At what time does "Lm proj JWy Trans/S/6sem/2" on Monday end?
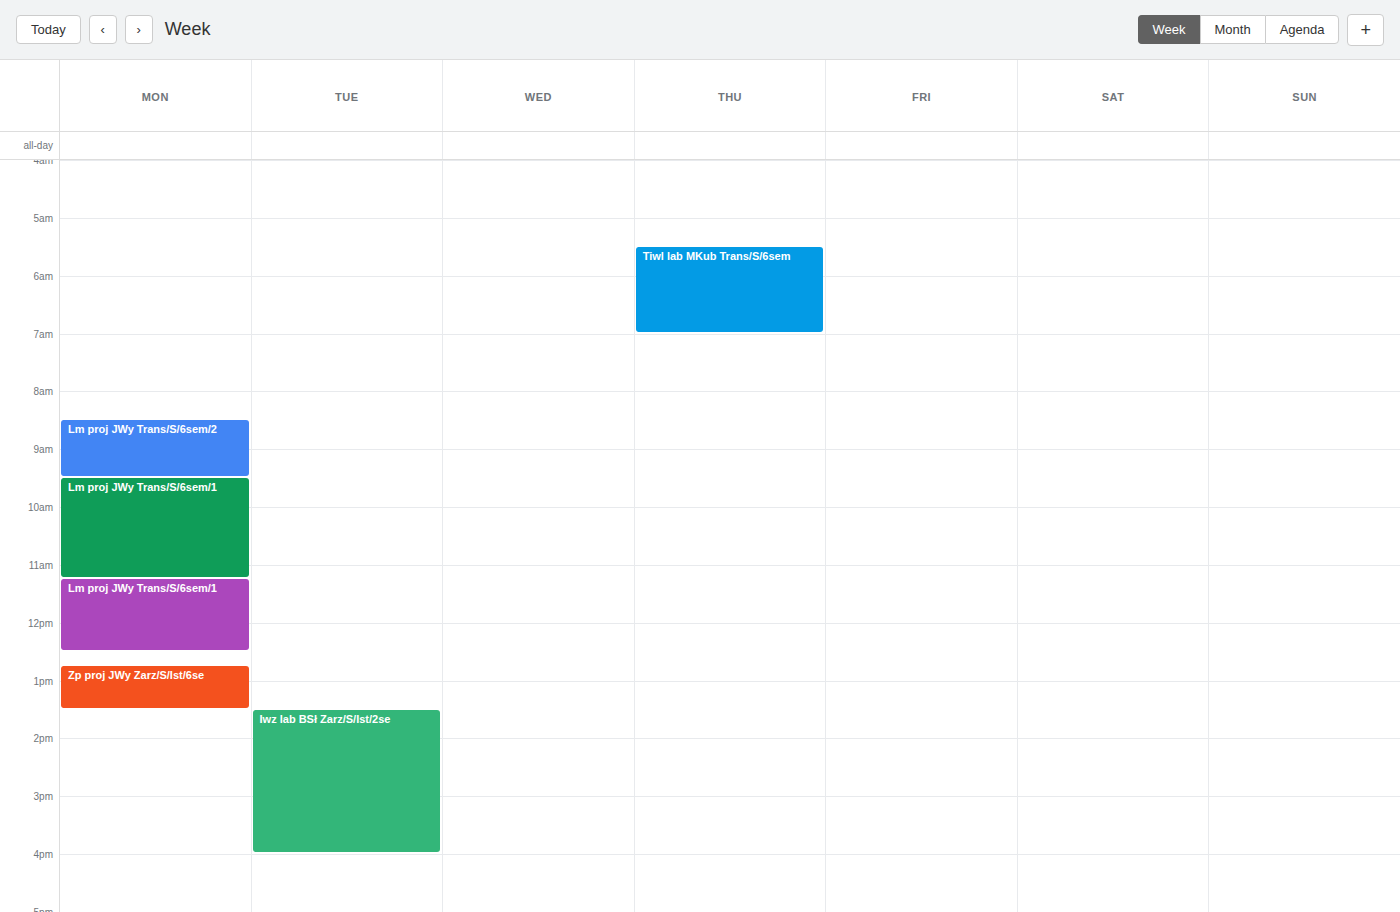
9:30 AM